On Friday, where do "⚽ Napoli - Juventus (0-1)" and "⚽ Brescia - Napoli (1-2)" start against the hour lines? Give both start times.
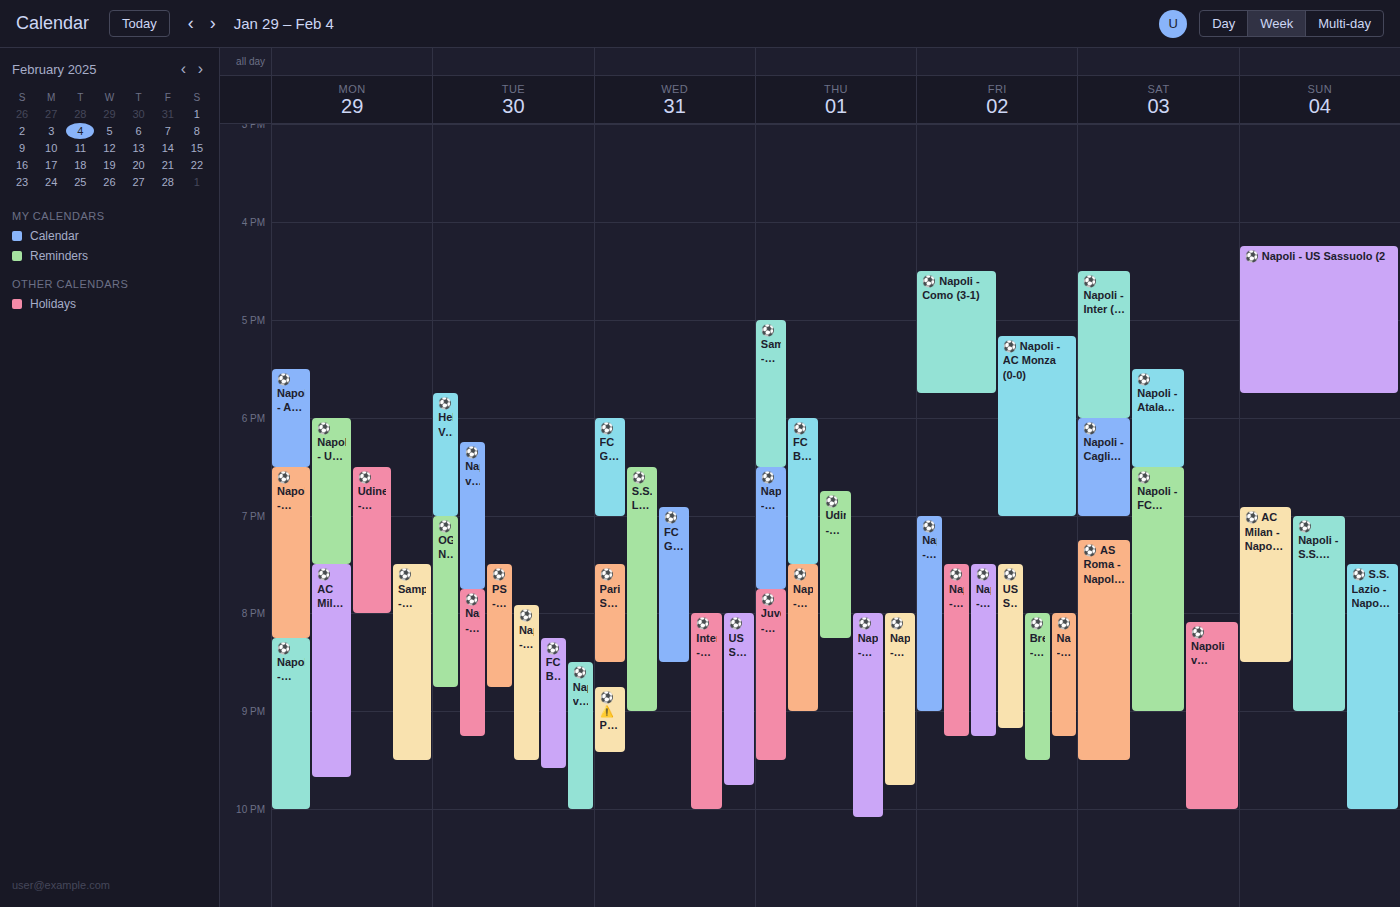
"⚽ Napoli - Juventus (0-1)": 7:30 PM, halfway between the 7 PM and 8 PM lines. "⚽ Brescia - Napoli (1-2)": 8:00 PM, exactly on the 8 PM line.